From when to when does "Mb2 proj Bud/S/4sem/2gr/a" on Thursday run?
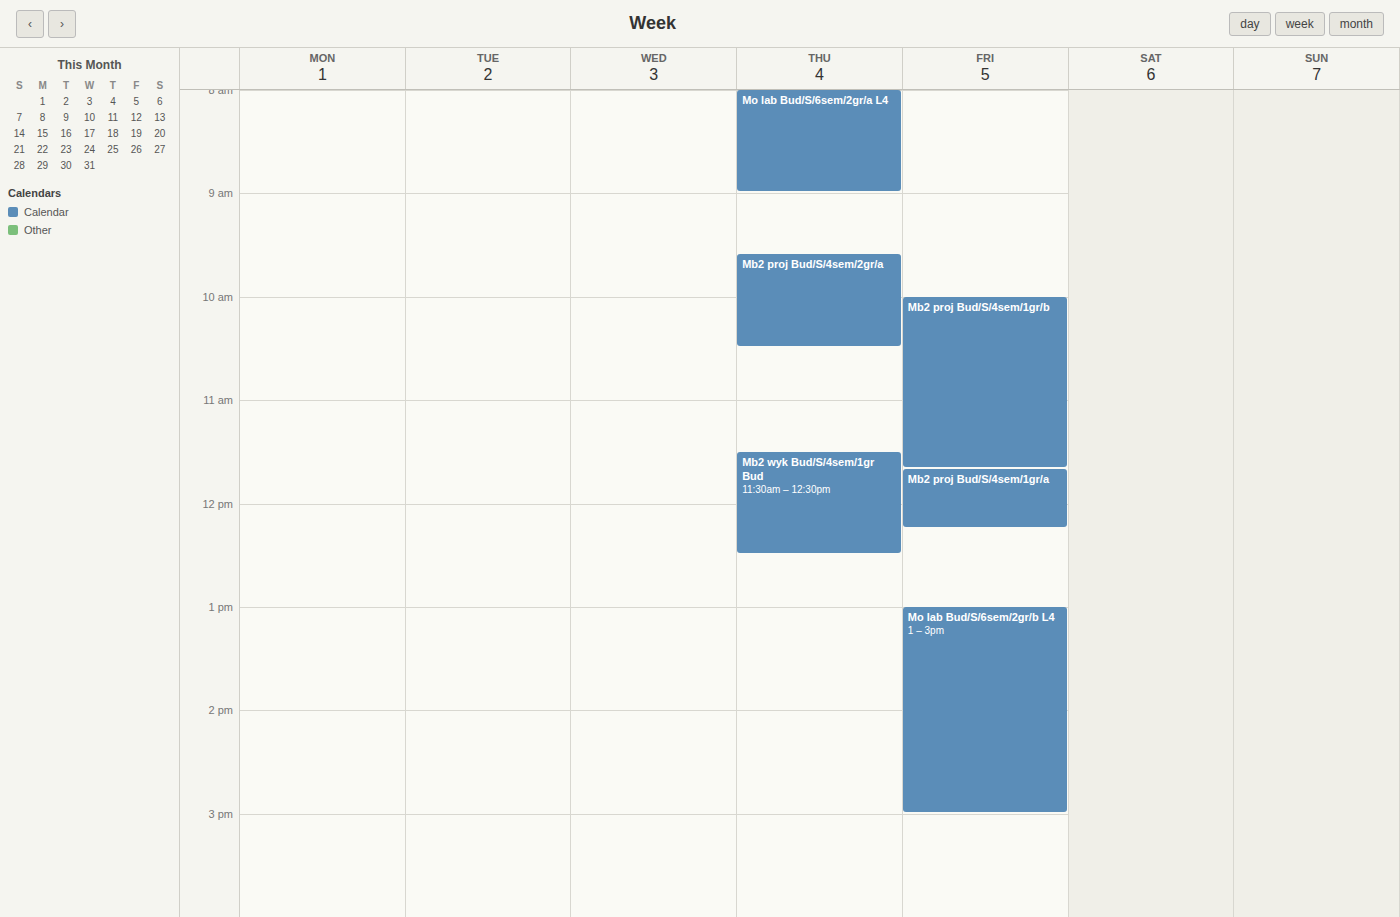
9:35 AM to 10:30 AM